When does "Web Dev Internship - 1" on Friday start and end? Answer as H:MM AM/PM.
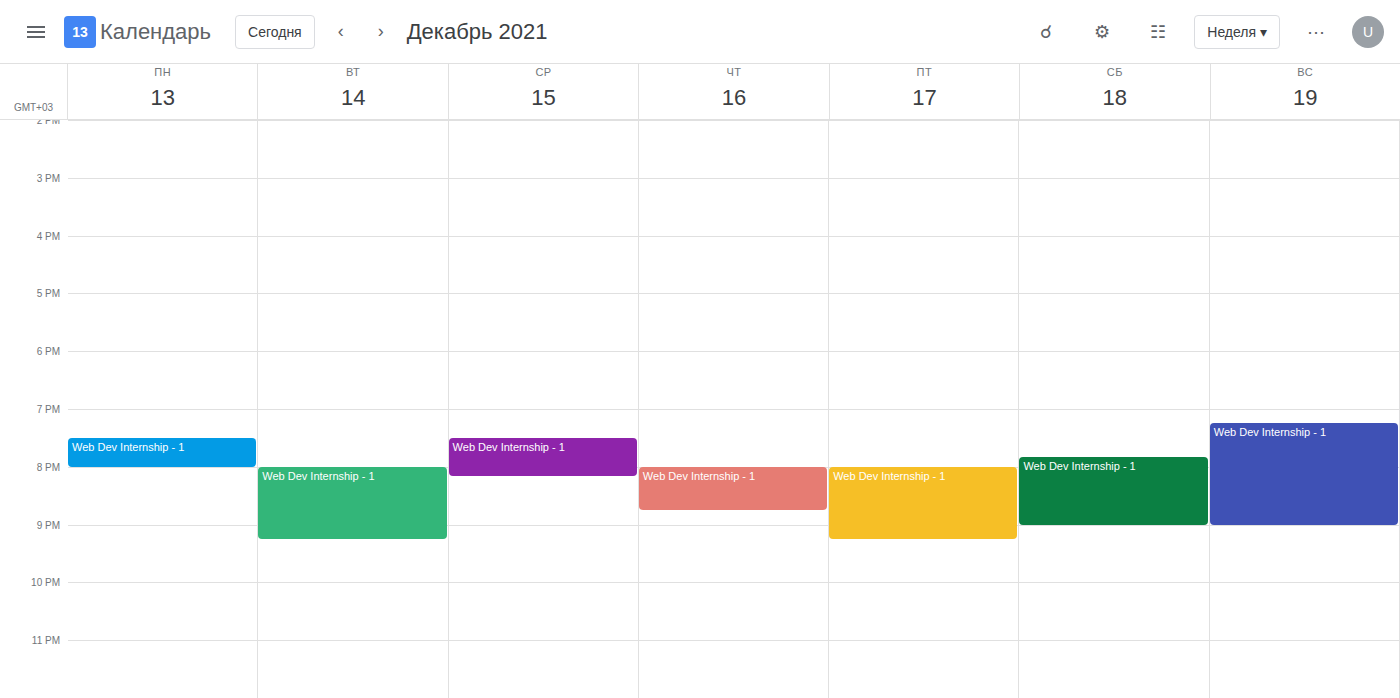
8:00 PM to 9:15 PM